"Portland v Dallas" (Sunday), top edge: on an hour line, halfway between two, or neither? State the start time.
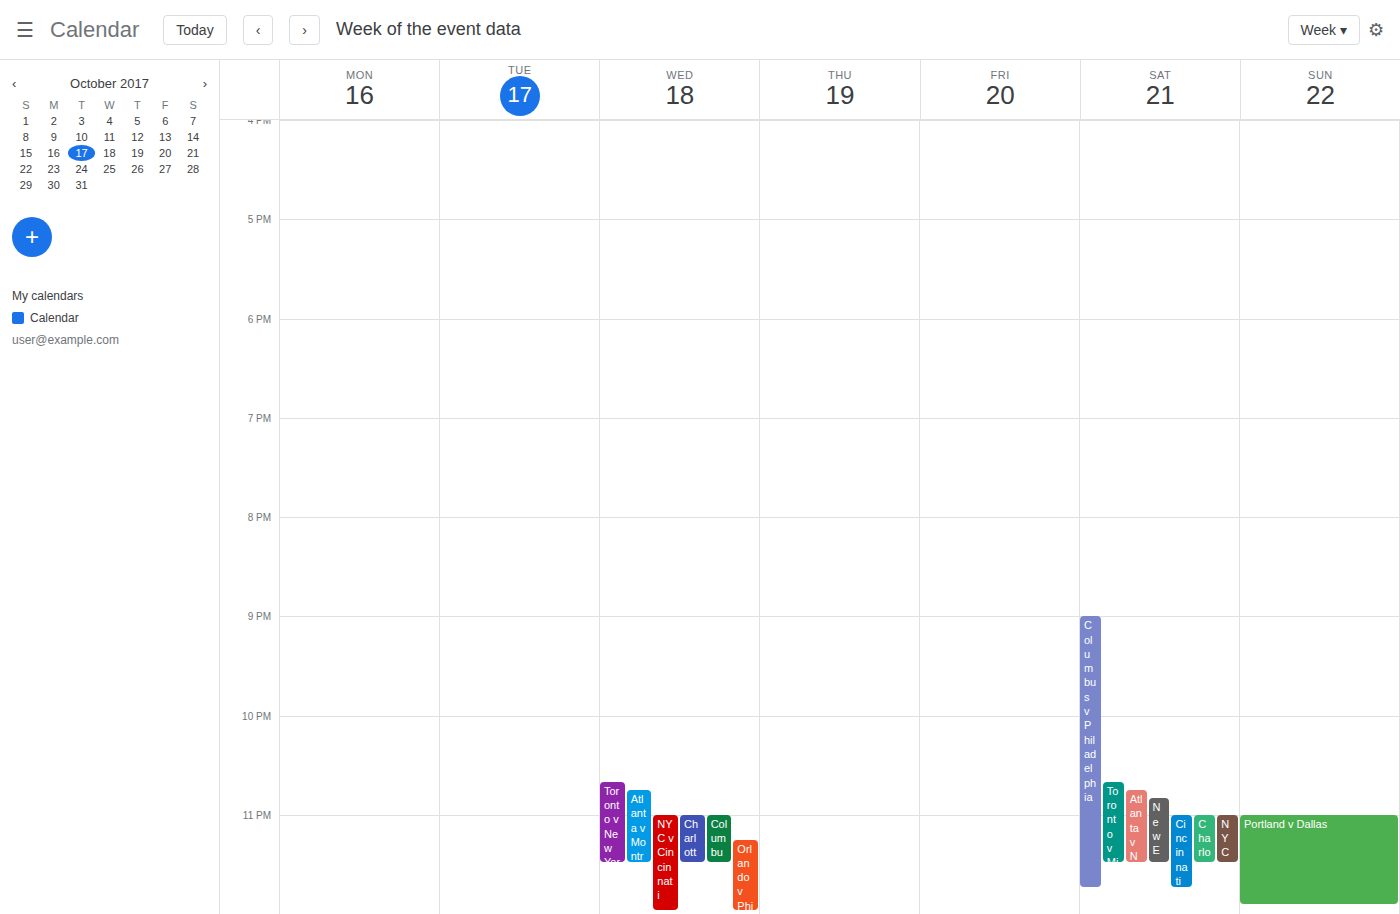
11:00 PM -- exactly on the 11 PM line.